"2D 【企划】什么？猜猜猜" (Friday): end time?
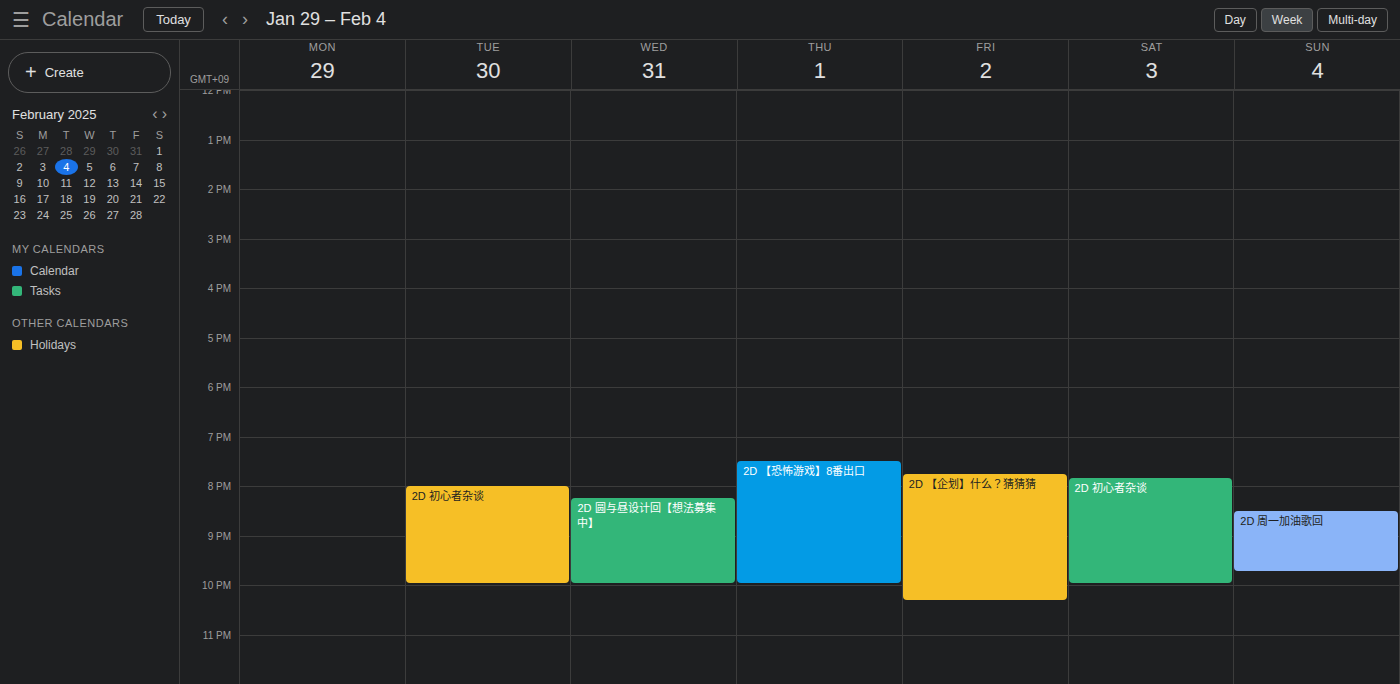
10:20 PM